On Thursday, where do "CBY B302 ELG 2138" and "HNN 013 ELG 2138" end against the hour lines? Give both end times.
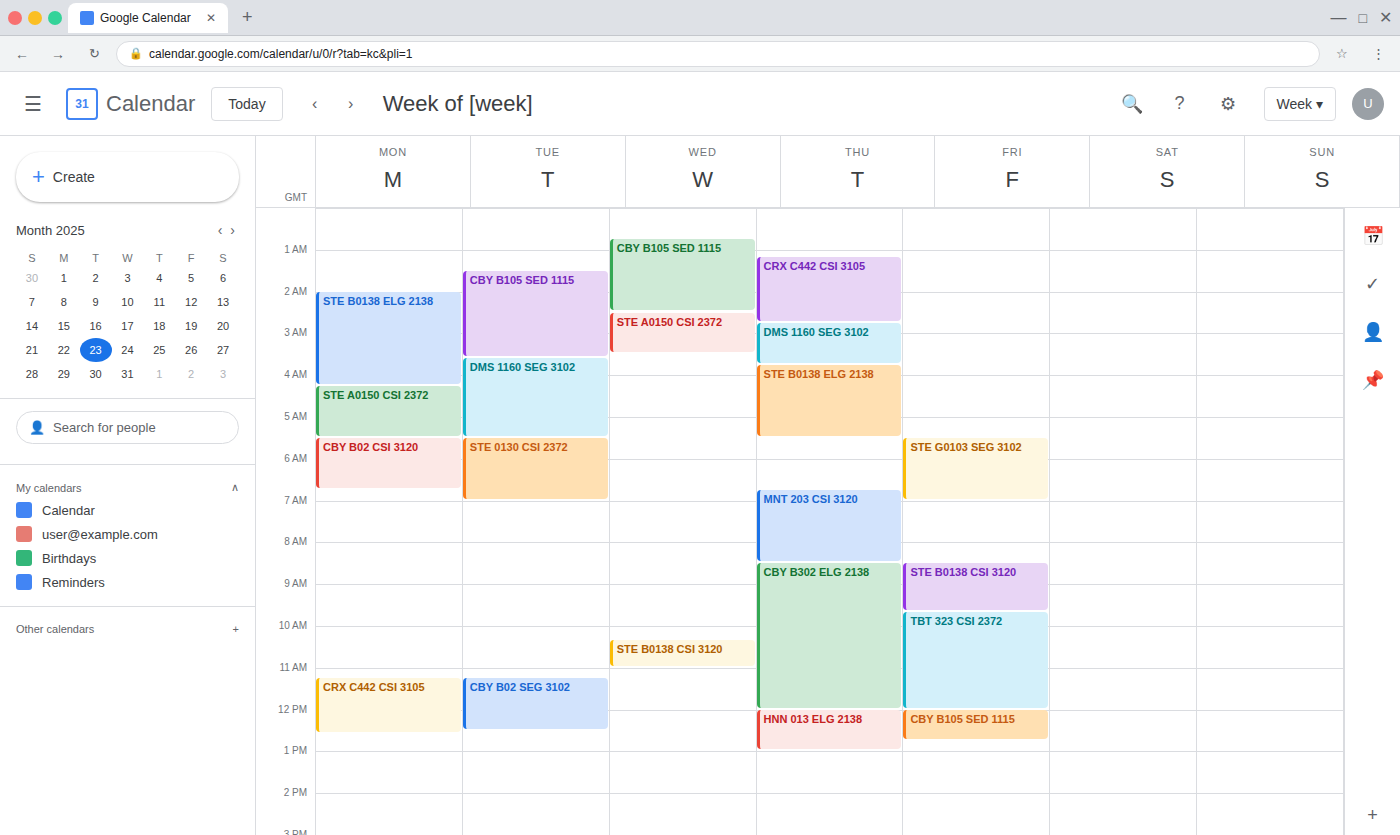
"CBY B302 ELG 2138": 12:00 PM, exactly on the 12 PM line. "HNN 013 ELG 2138": 1:00 PM, exactly on the 1 PM line.